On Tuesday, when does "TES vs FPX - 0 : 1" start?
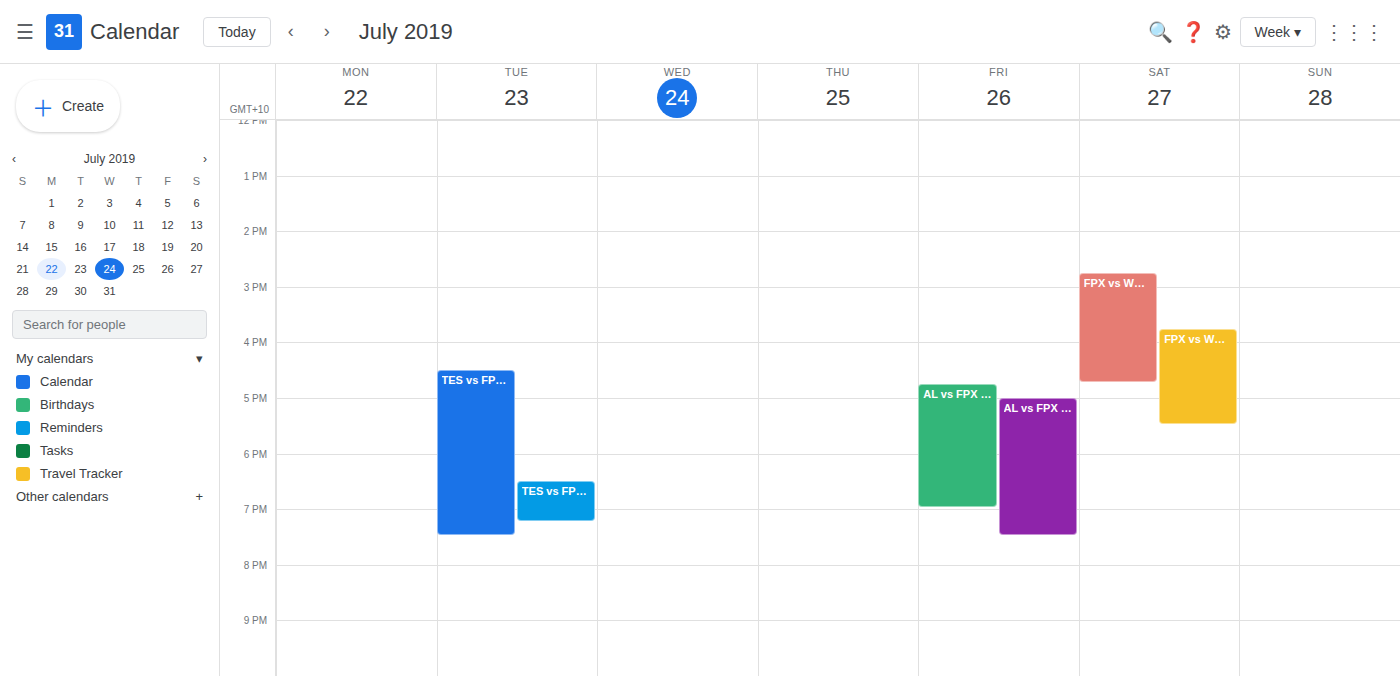
4:30 PM